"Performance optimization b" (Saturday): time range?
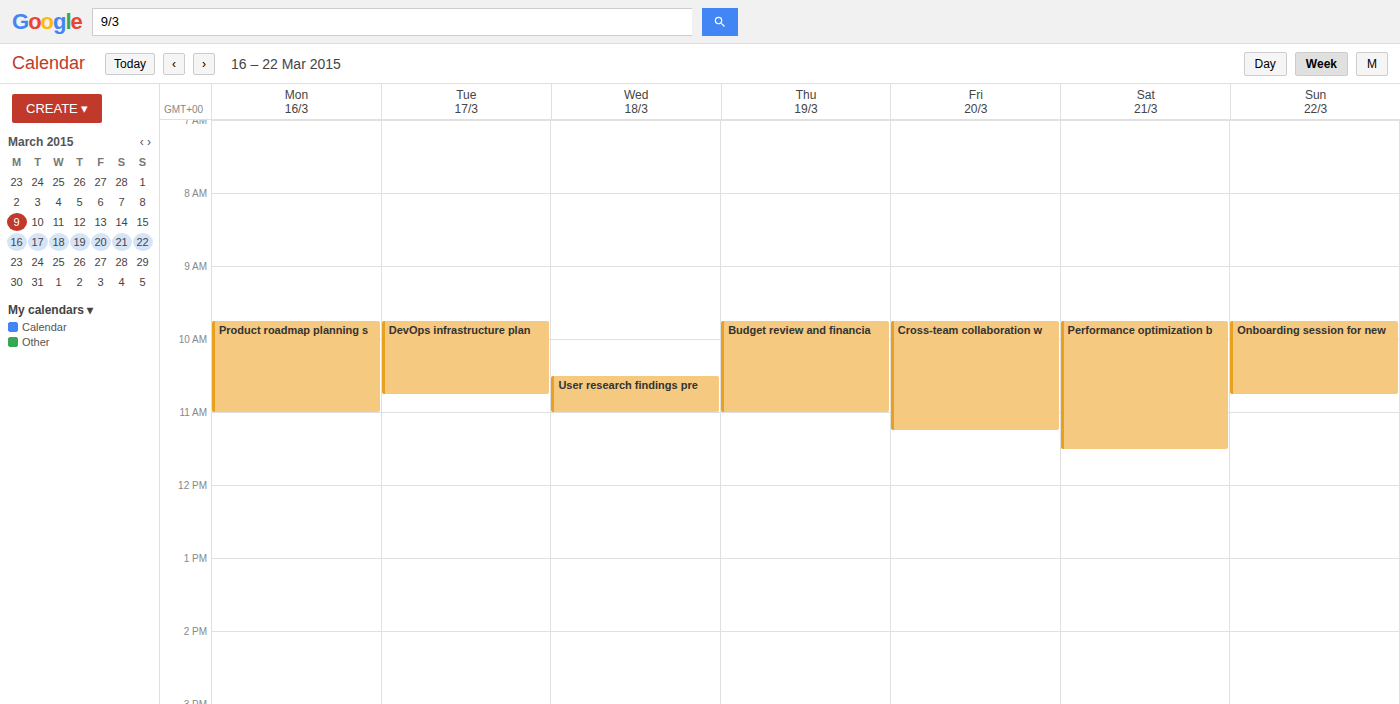
9:45 AM to 11:30 AM